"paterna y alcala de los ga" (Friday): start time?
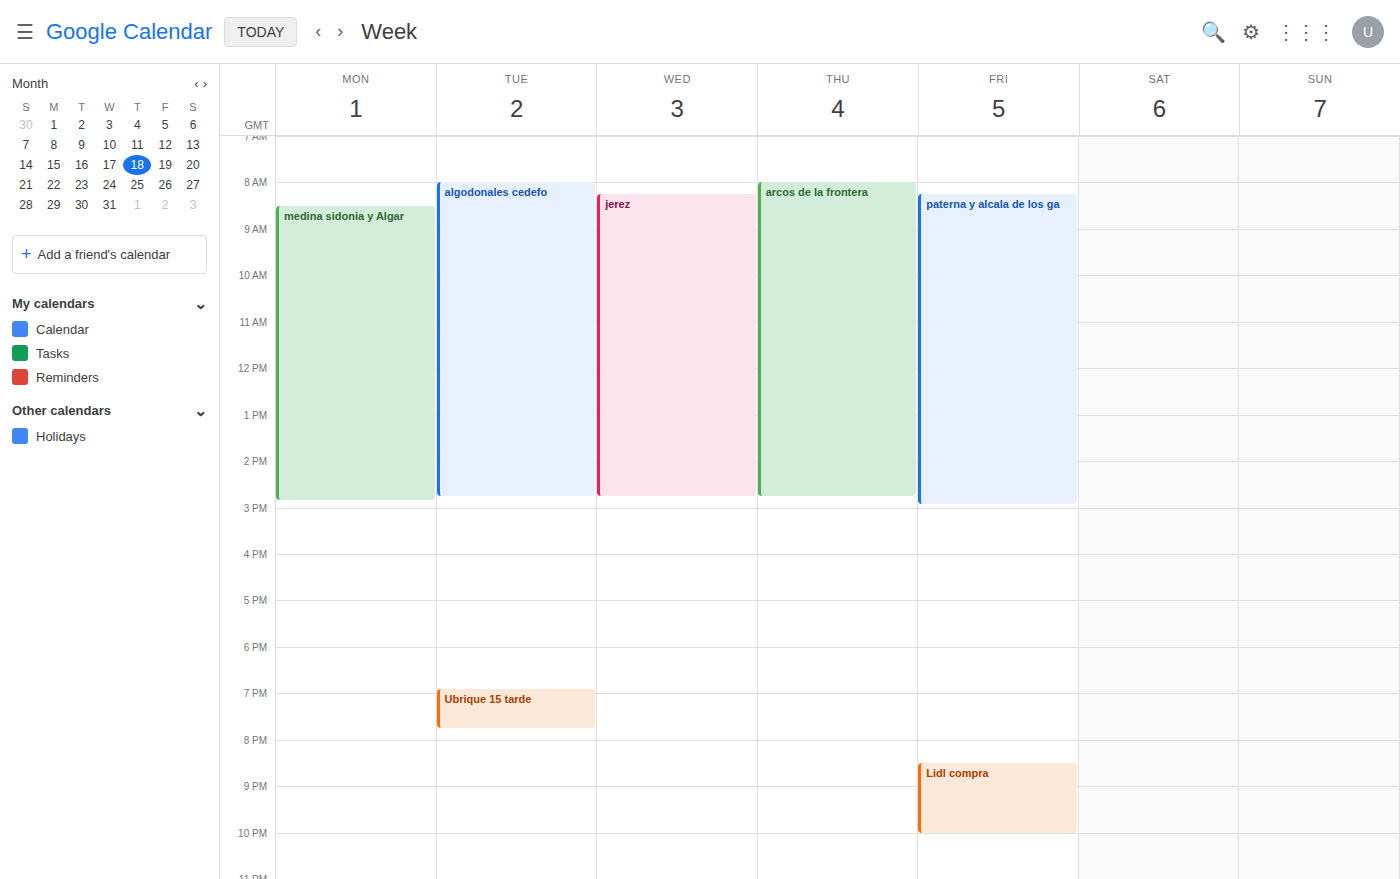
8:15 AM